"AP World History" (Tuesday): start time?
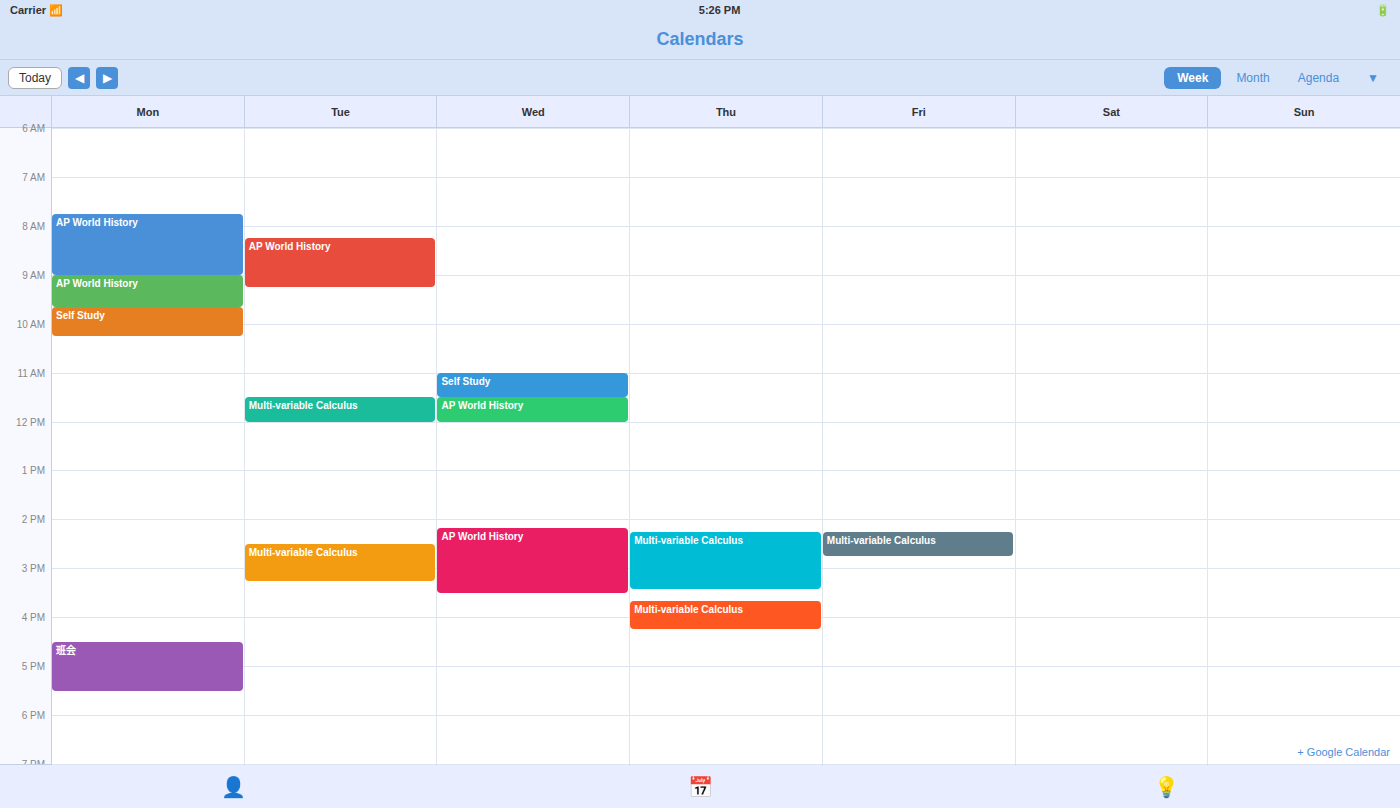
08:15